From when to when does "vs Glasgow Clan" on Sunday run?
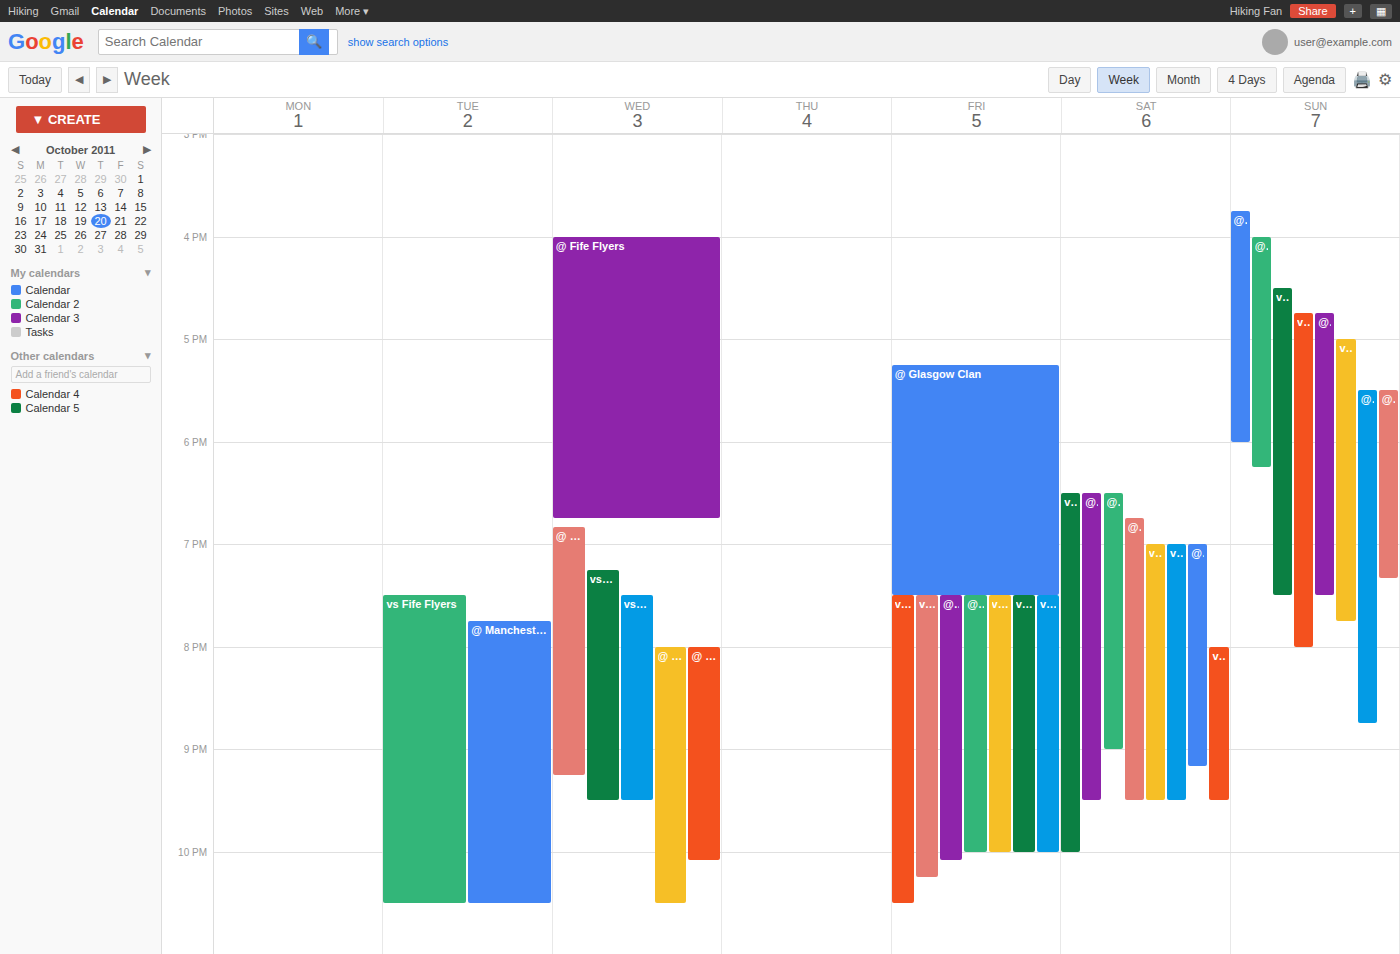
4:45 PM to 8:00 PM